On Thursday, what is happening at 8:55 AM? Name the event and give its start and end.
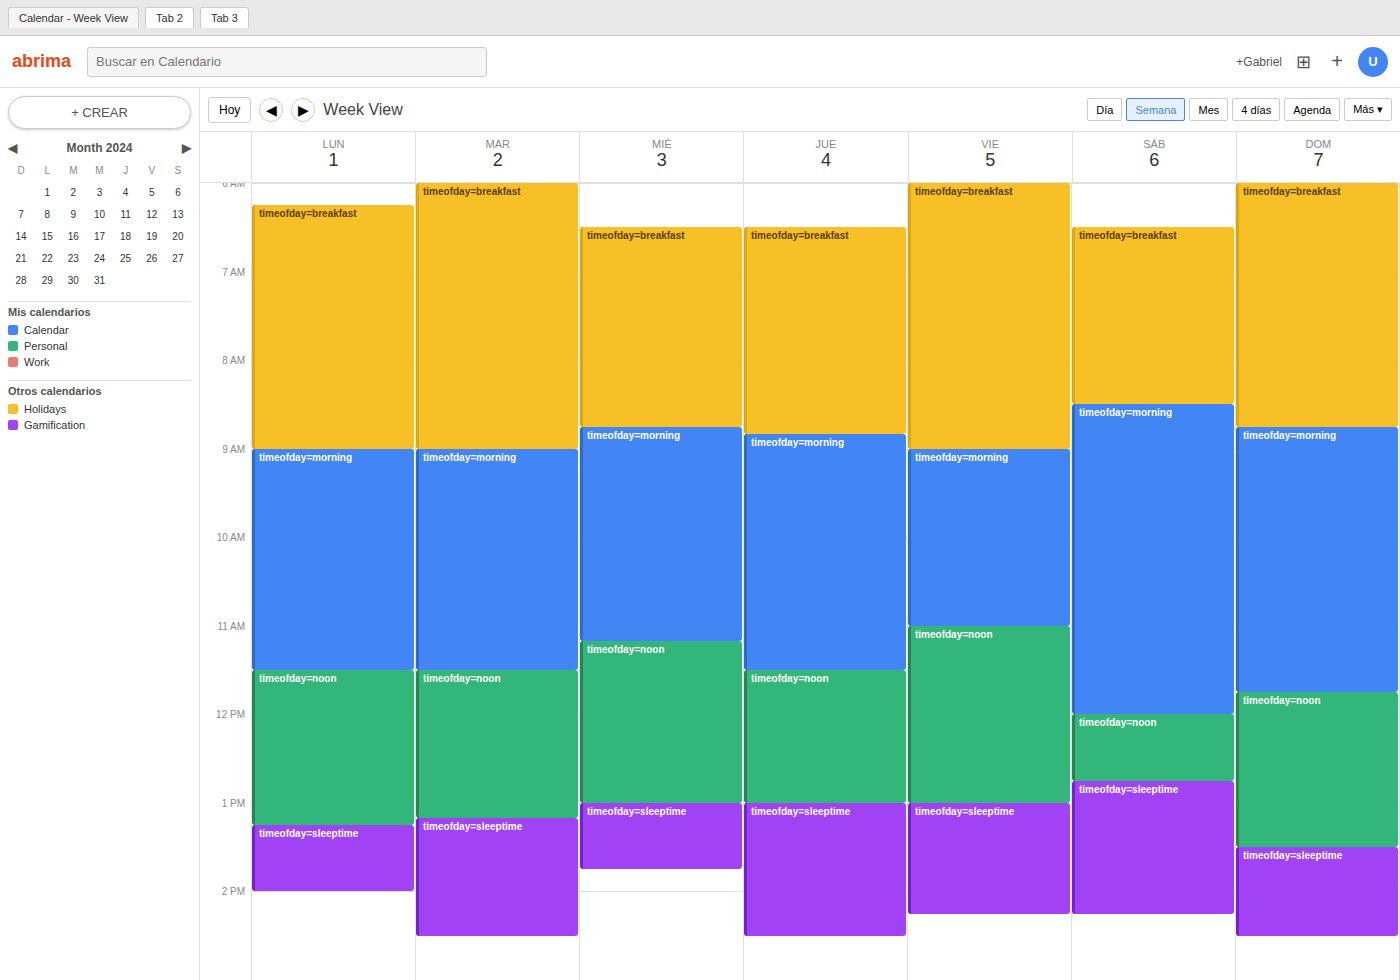
"timeofday=morning", 8:50 AM to 11:30 AM